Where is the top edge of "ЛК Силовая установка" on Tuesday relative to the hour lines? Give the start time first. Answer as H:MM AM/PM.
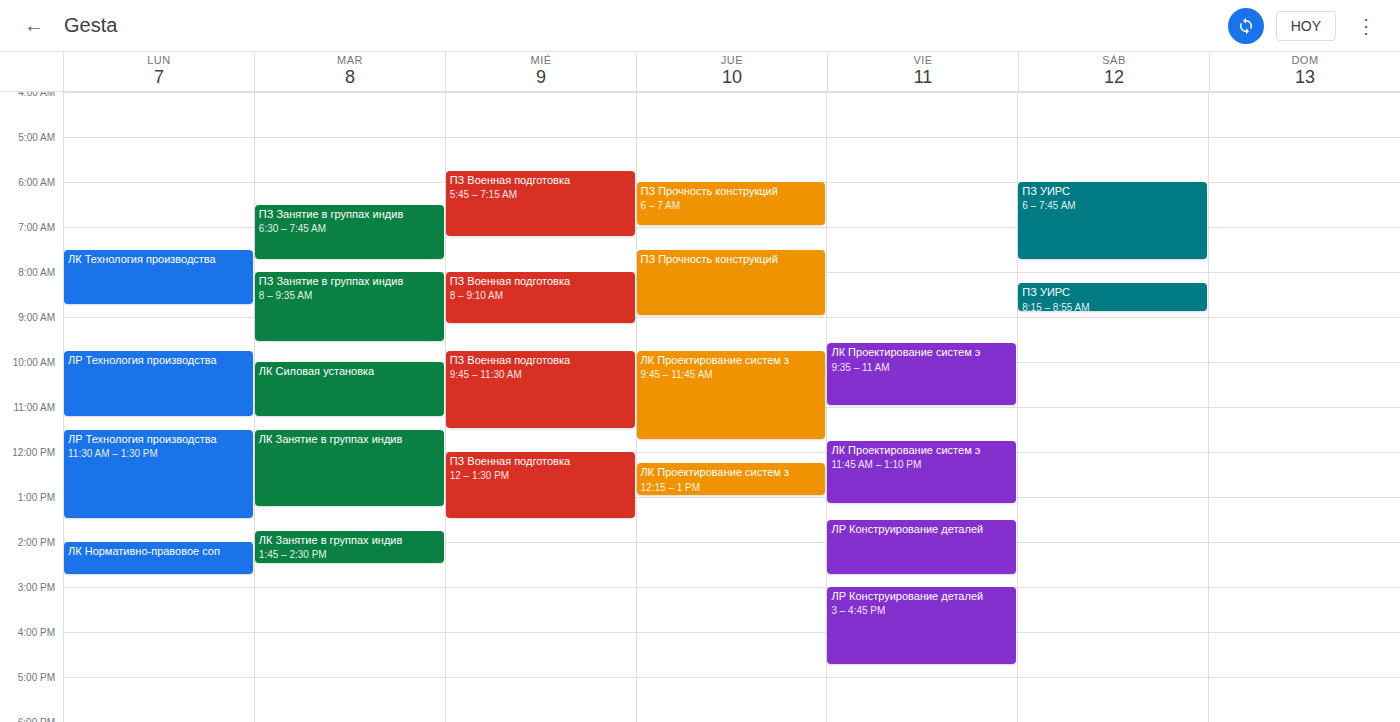
10:00 AM -- exactly on the 10 AM line.